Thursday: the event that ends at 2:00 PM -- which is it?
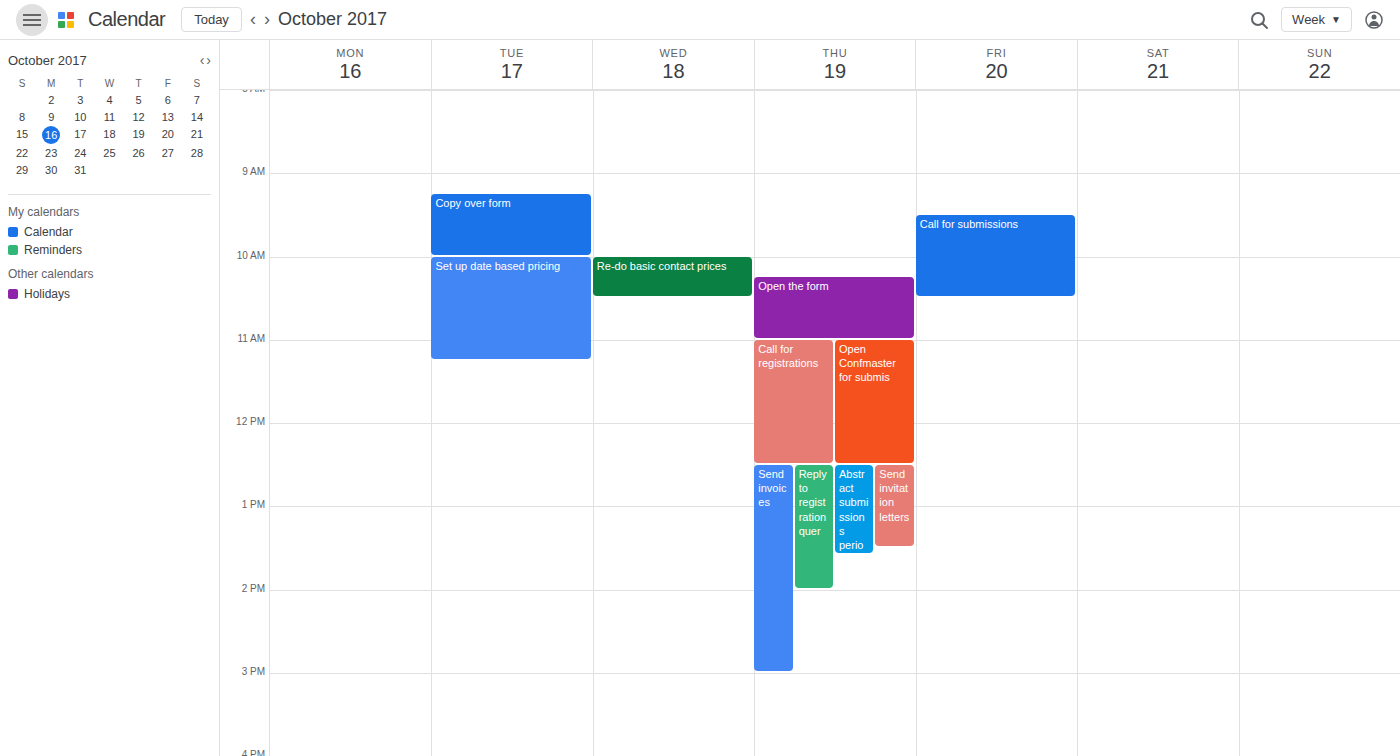
"Reply to registration quer"